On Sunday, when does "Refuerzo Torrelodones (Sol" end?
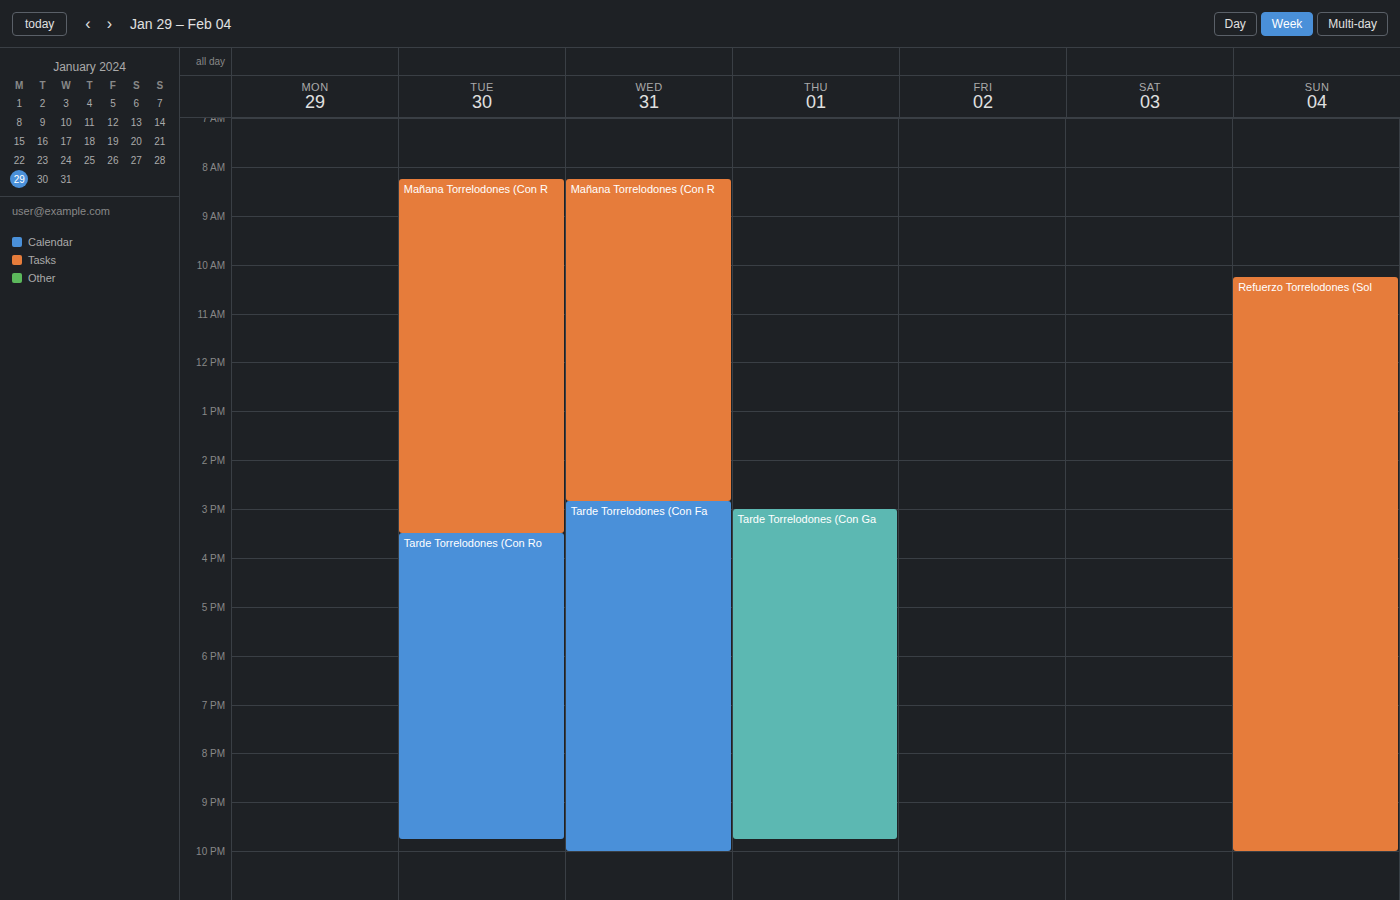
10:00 PM